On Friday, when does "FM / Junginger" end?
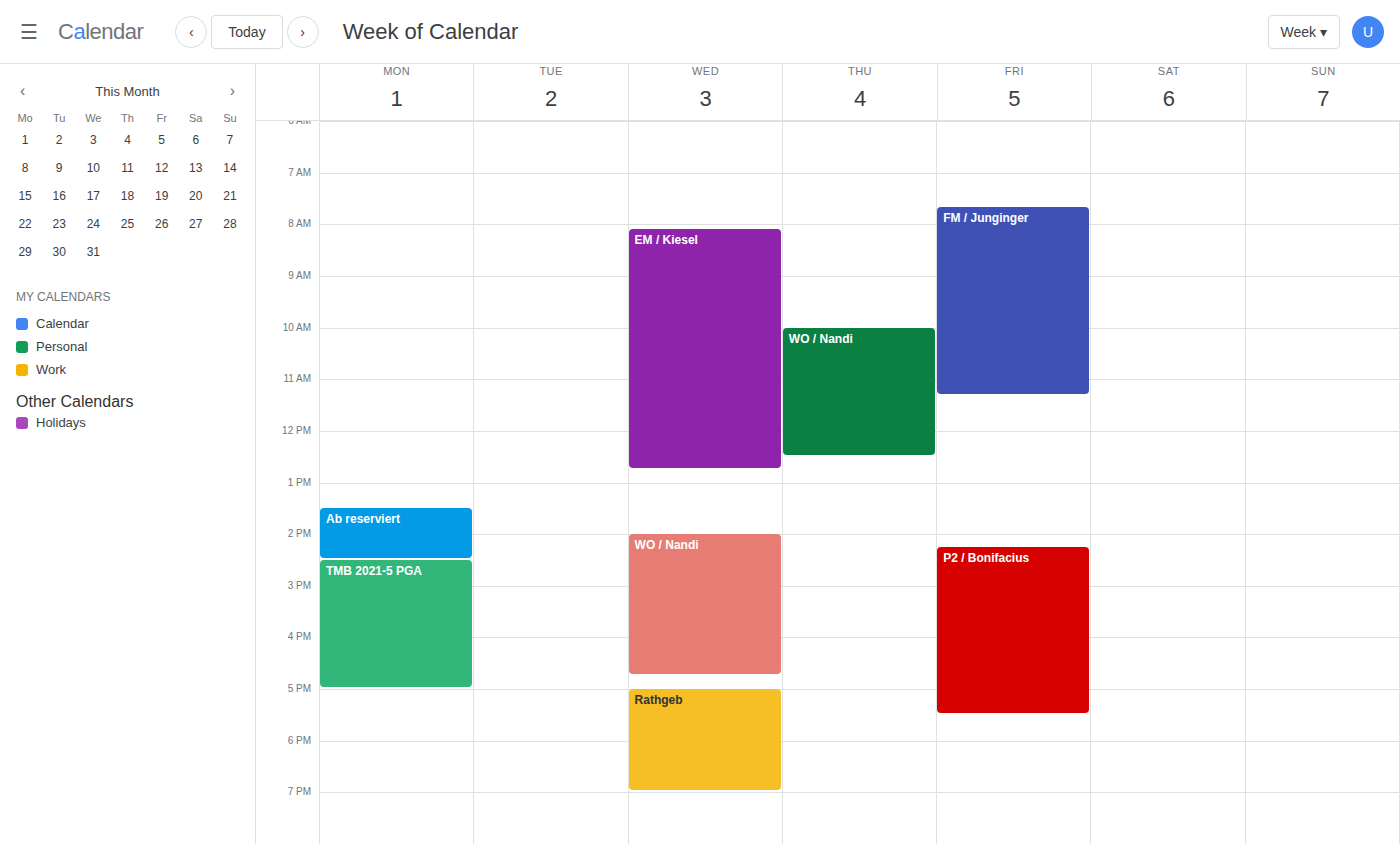
11:20 AM